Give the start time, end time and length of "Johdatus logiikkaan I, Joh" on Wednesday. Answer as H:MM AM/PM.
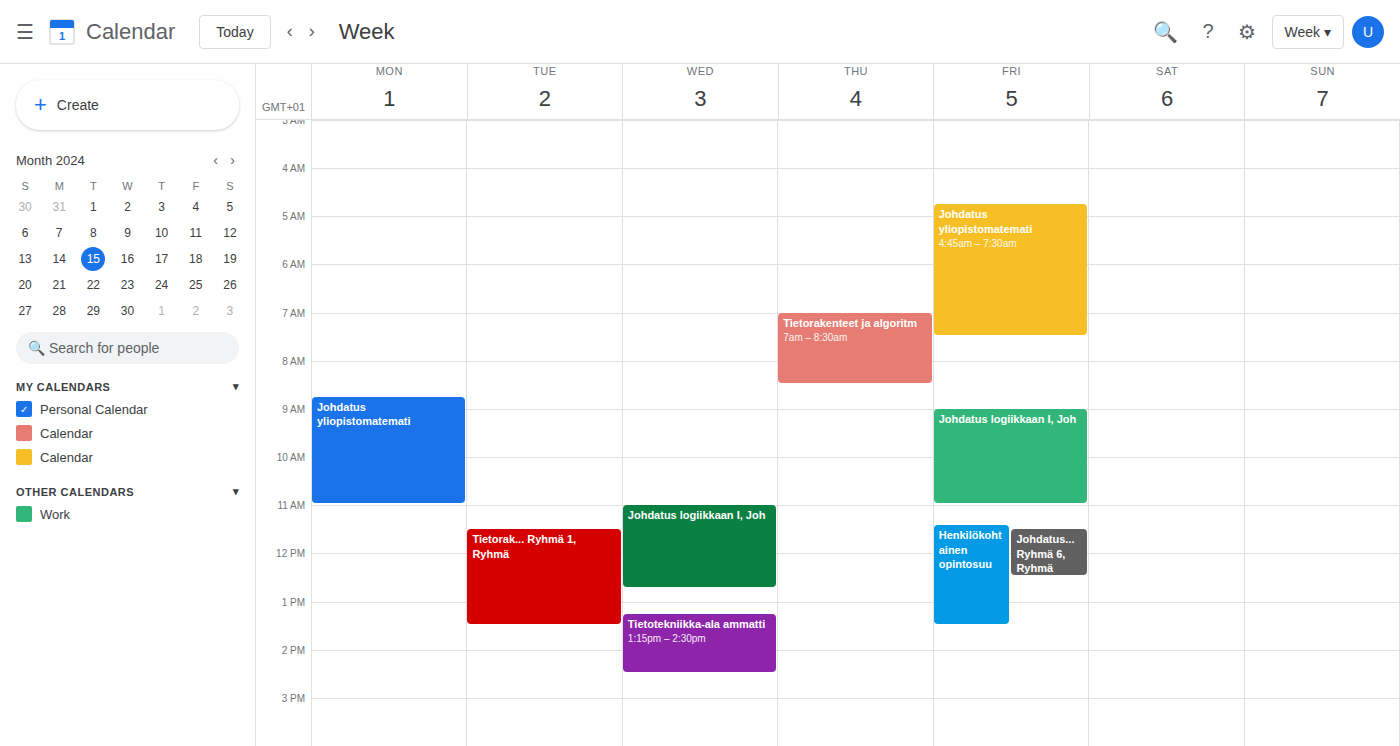
11:00 AM to 12:45 PM, 1 hour 45 minutes